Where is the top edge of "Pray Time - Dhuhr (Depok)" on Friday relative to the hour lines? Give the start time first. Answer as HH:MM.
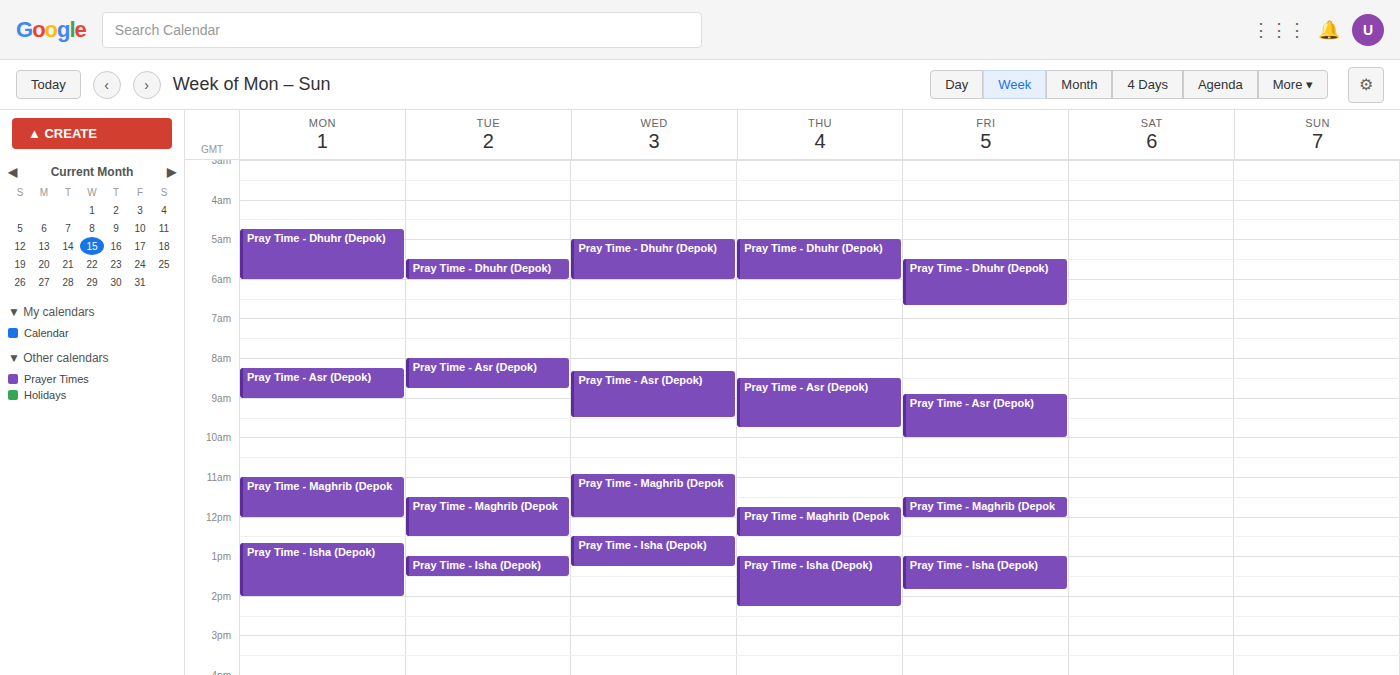
05:30 -- halfway between the 05:00 and 06:00 lines.